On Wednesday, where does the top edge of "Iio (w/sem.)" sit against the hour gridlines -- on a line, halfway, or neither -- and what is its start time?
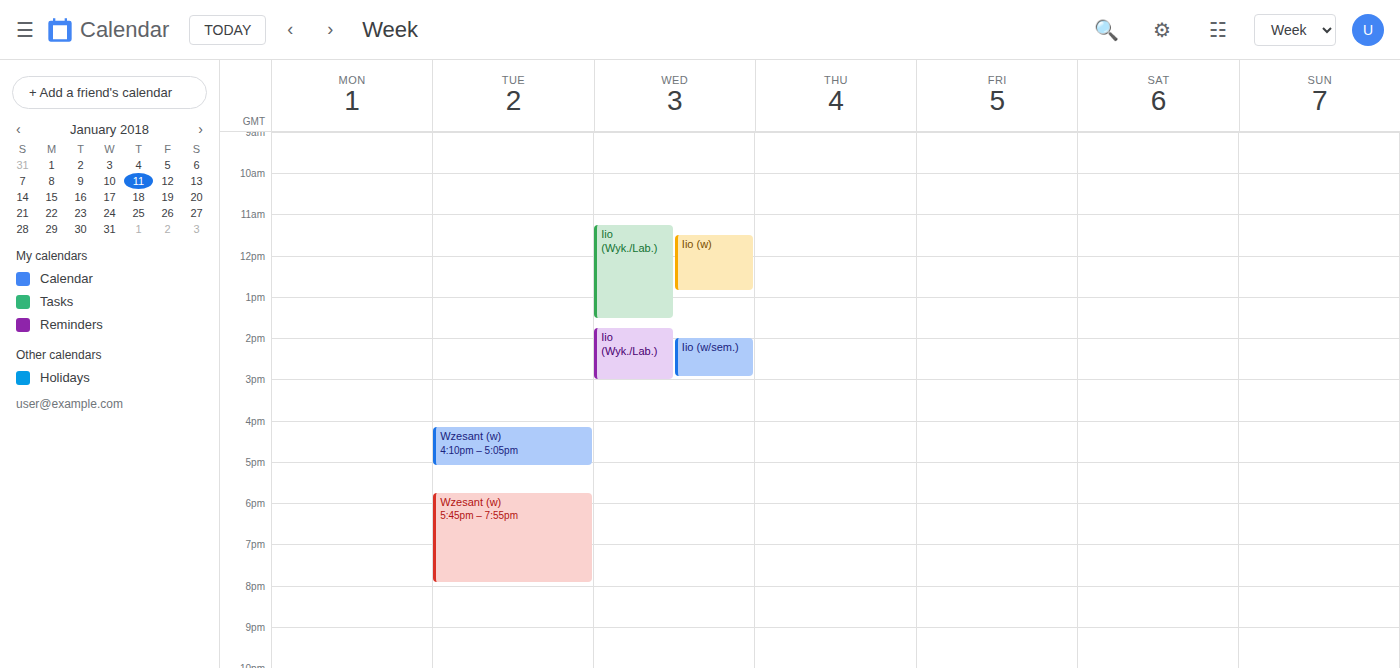
2:00 PM -- exactly on the 2 PM line.